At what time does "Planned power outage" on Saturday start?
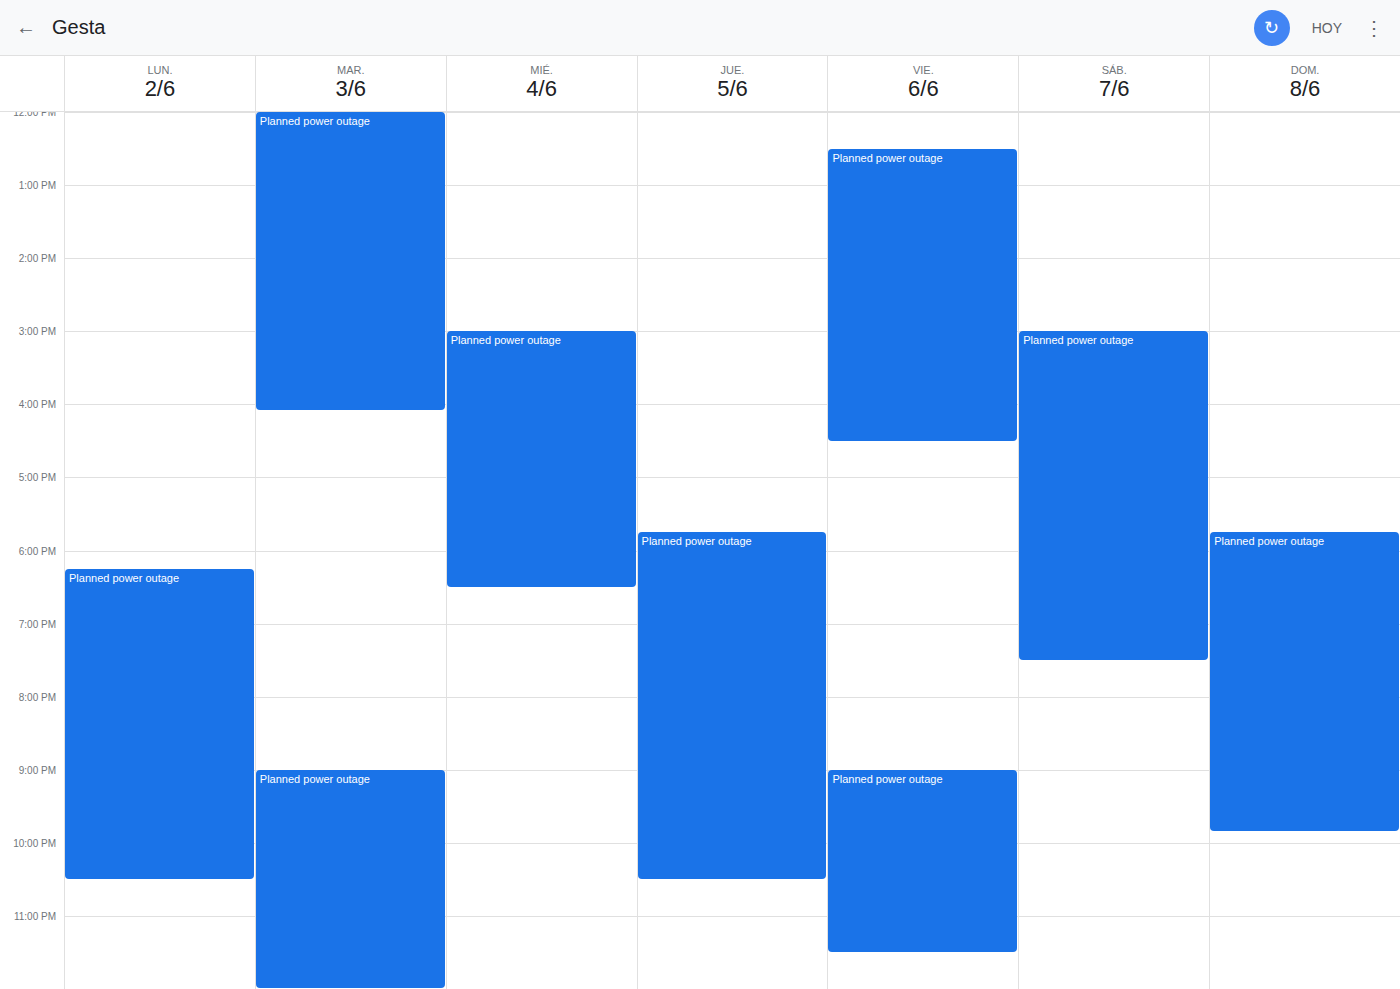
3:00 PM